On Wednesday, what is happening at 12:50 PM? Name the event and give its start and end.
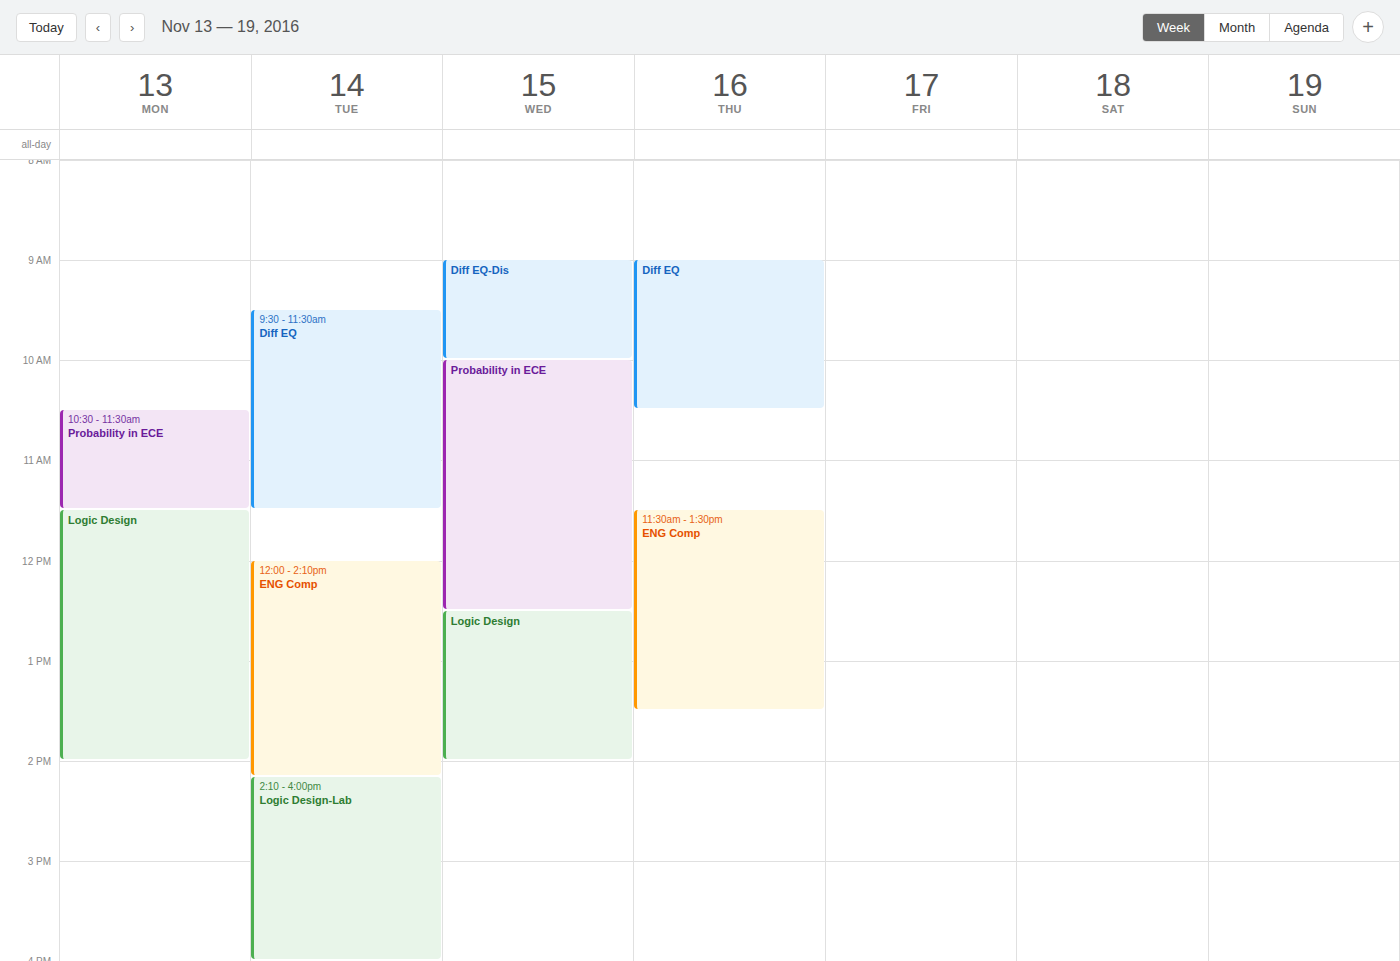
"Logic Design", 12:30 PM to 2:00 PM